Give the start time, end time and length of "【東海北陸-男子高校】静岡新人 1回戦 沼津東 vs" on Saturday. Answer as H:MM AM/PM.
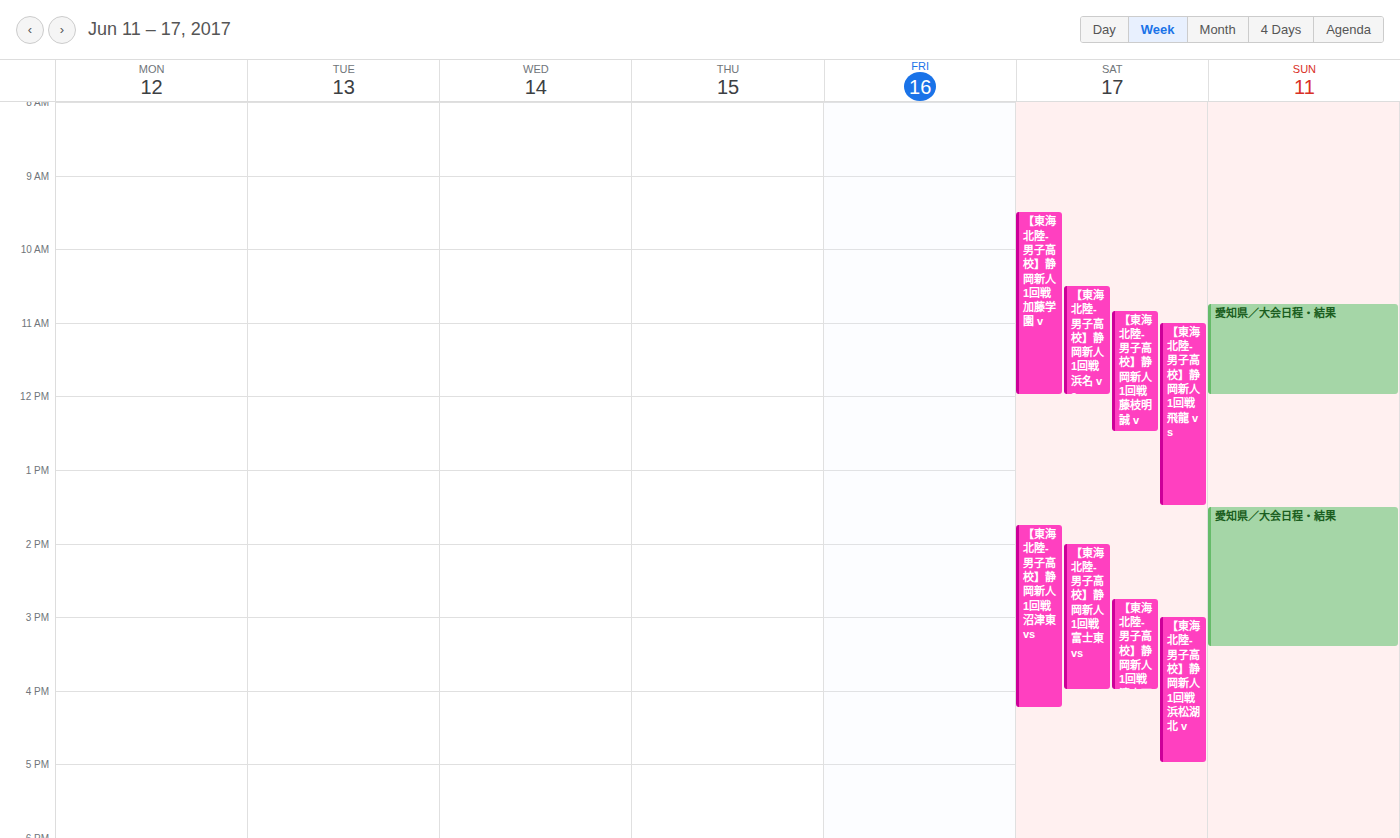
1:45 PM to 4:15 PM, 2 hours 30 minutes